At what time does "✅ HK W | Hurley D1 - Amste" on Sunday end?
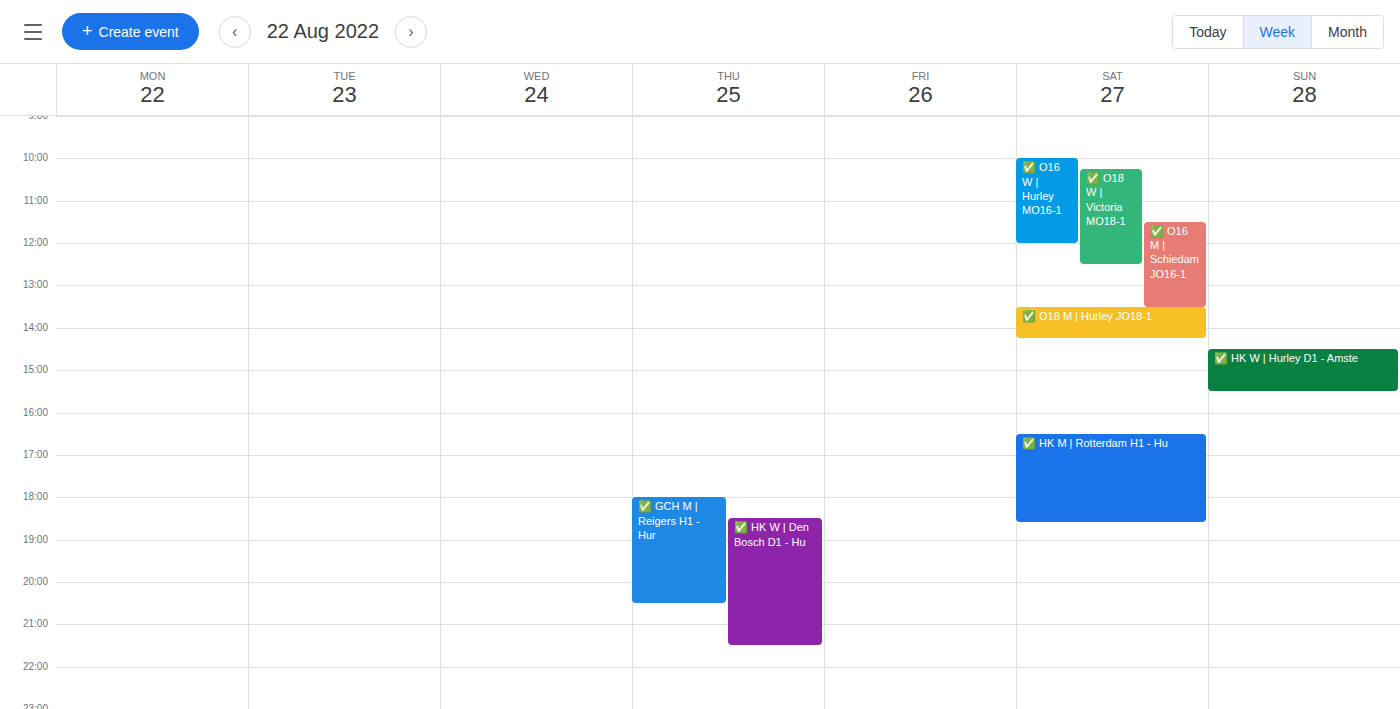
3:30 PM